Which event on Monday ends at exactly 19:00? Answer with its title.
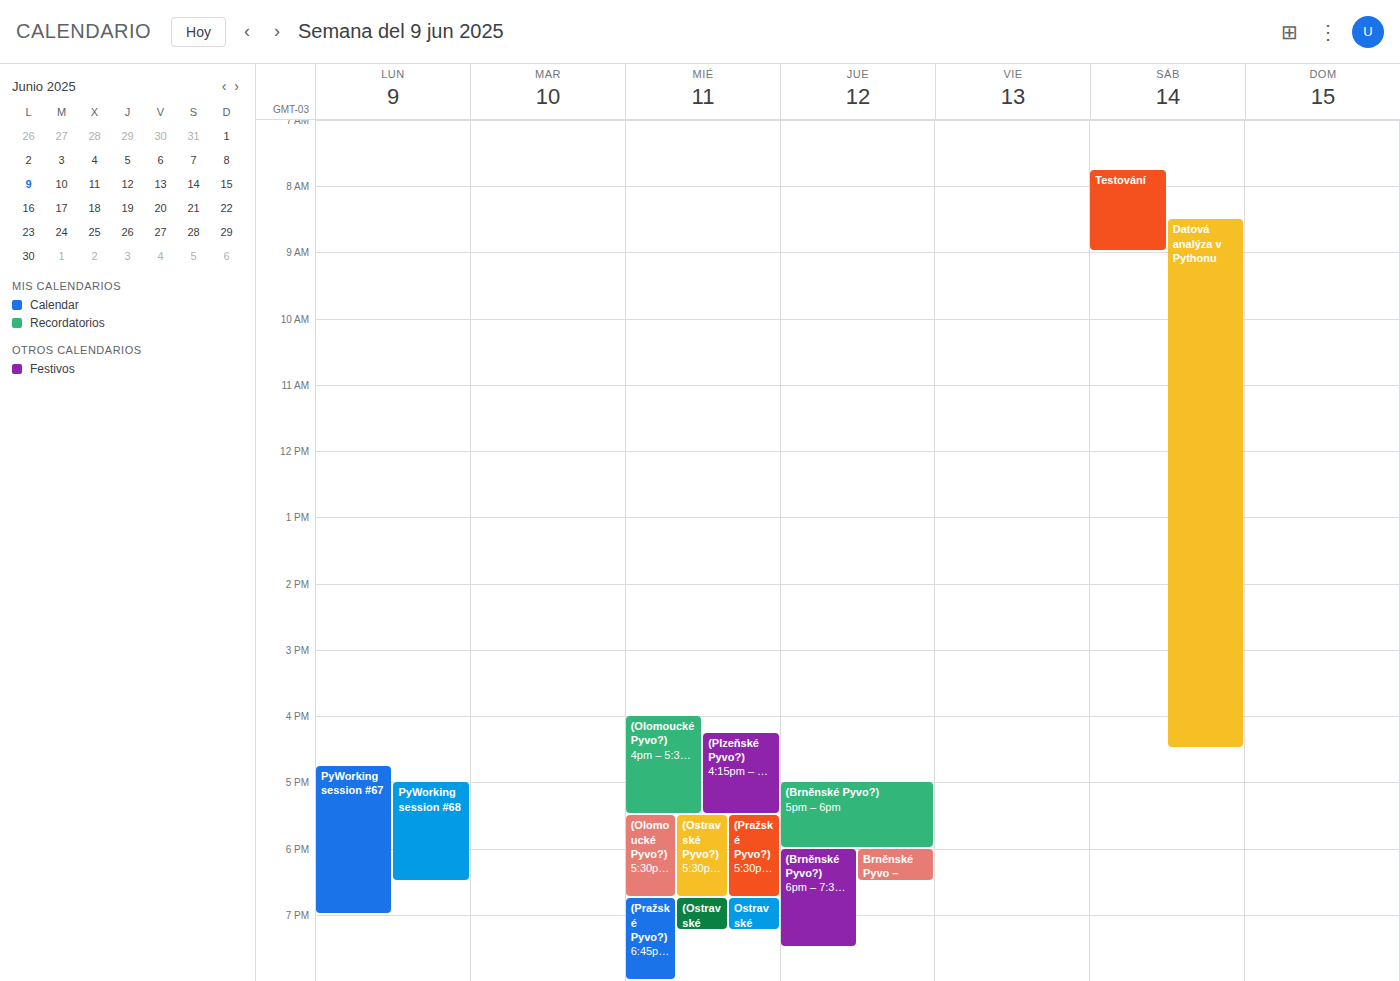
"PyWorking session #67"